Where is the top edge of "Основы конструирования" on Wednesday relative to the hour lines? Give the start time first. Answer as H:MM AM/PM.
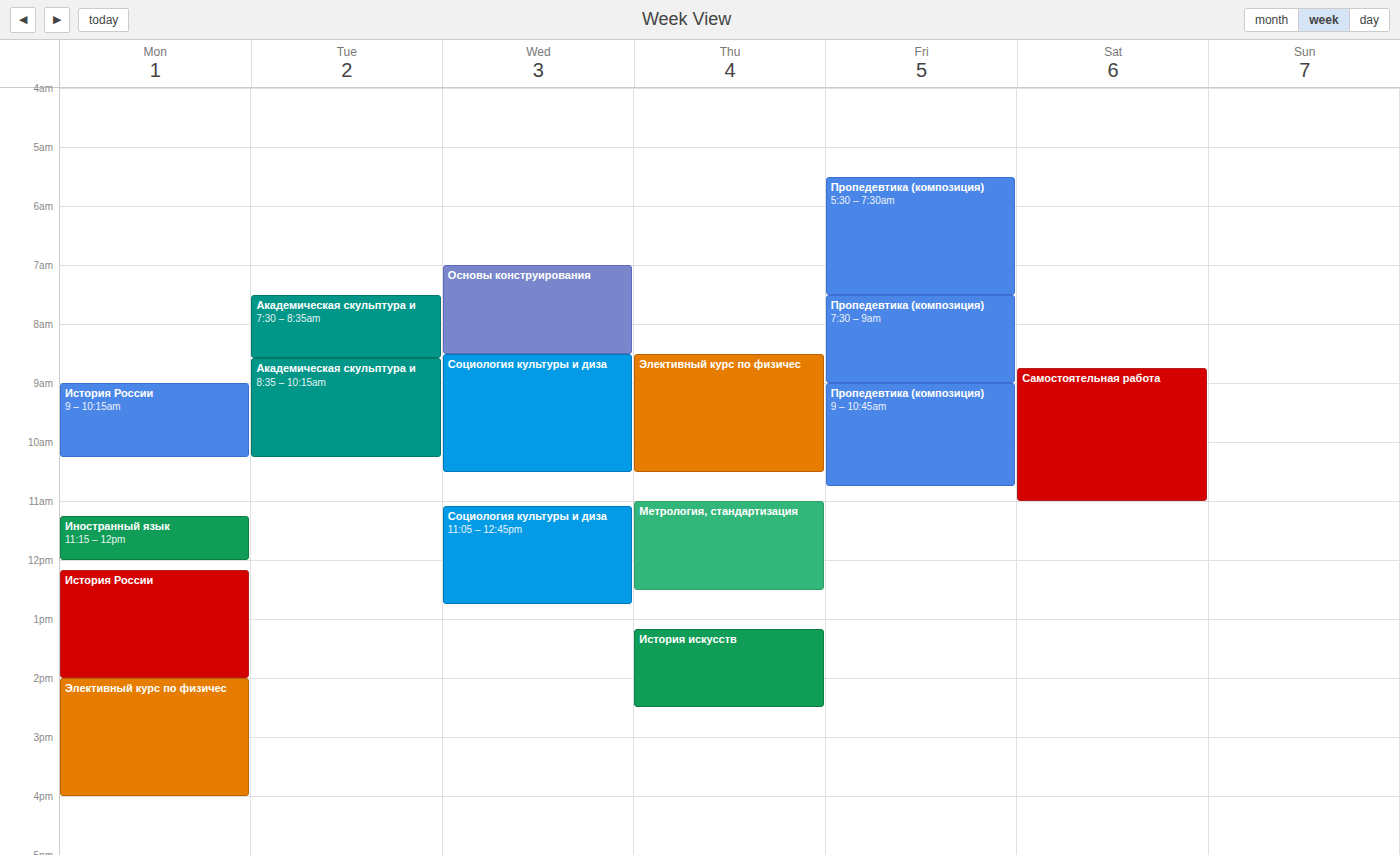
7:00 AM -- exactly on the 7 AM line.